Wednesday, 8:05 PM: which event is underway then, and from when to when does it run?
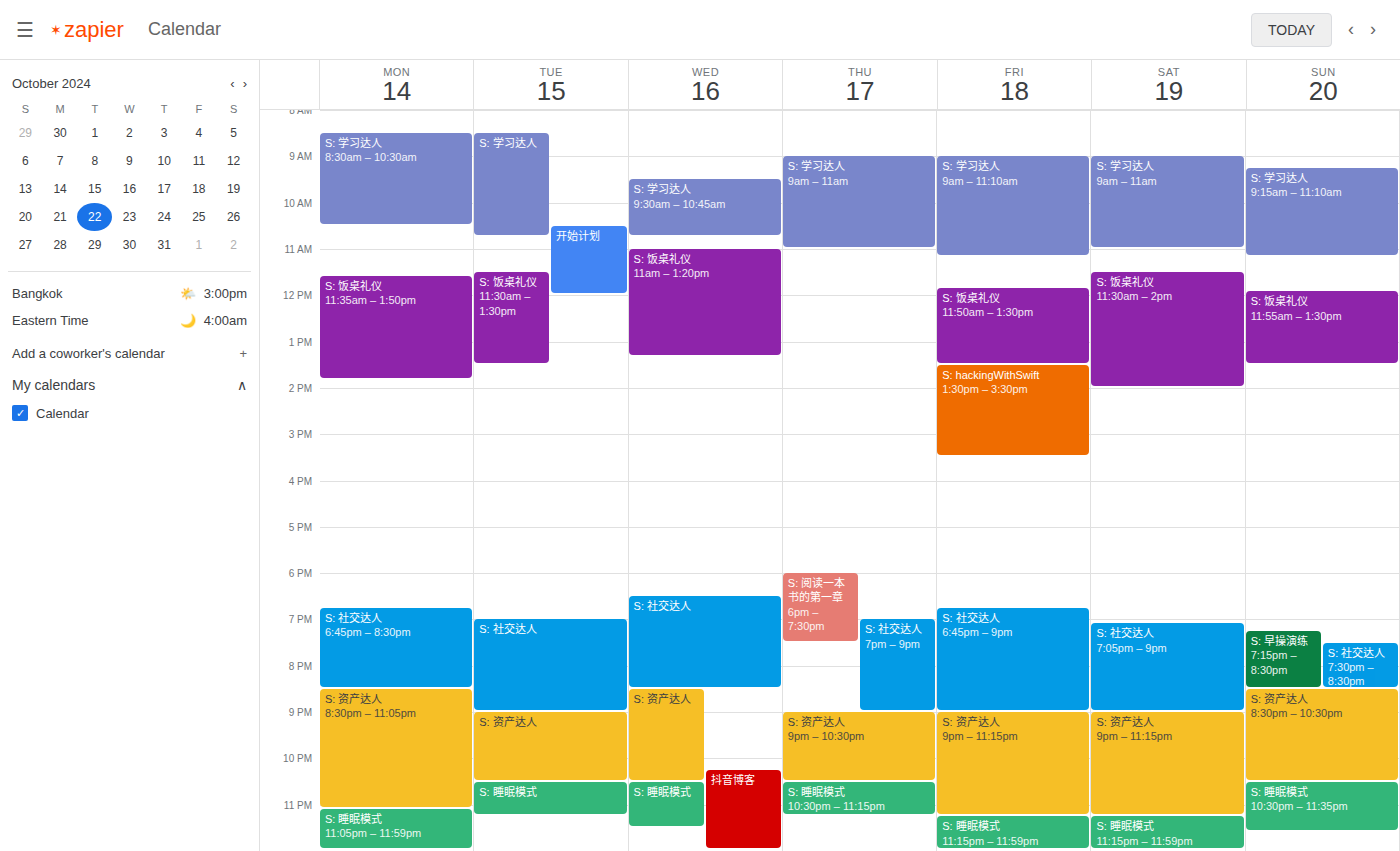
"S: 社交达人", 6:30 PM to 8:30 PM